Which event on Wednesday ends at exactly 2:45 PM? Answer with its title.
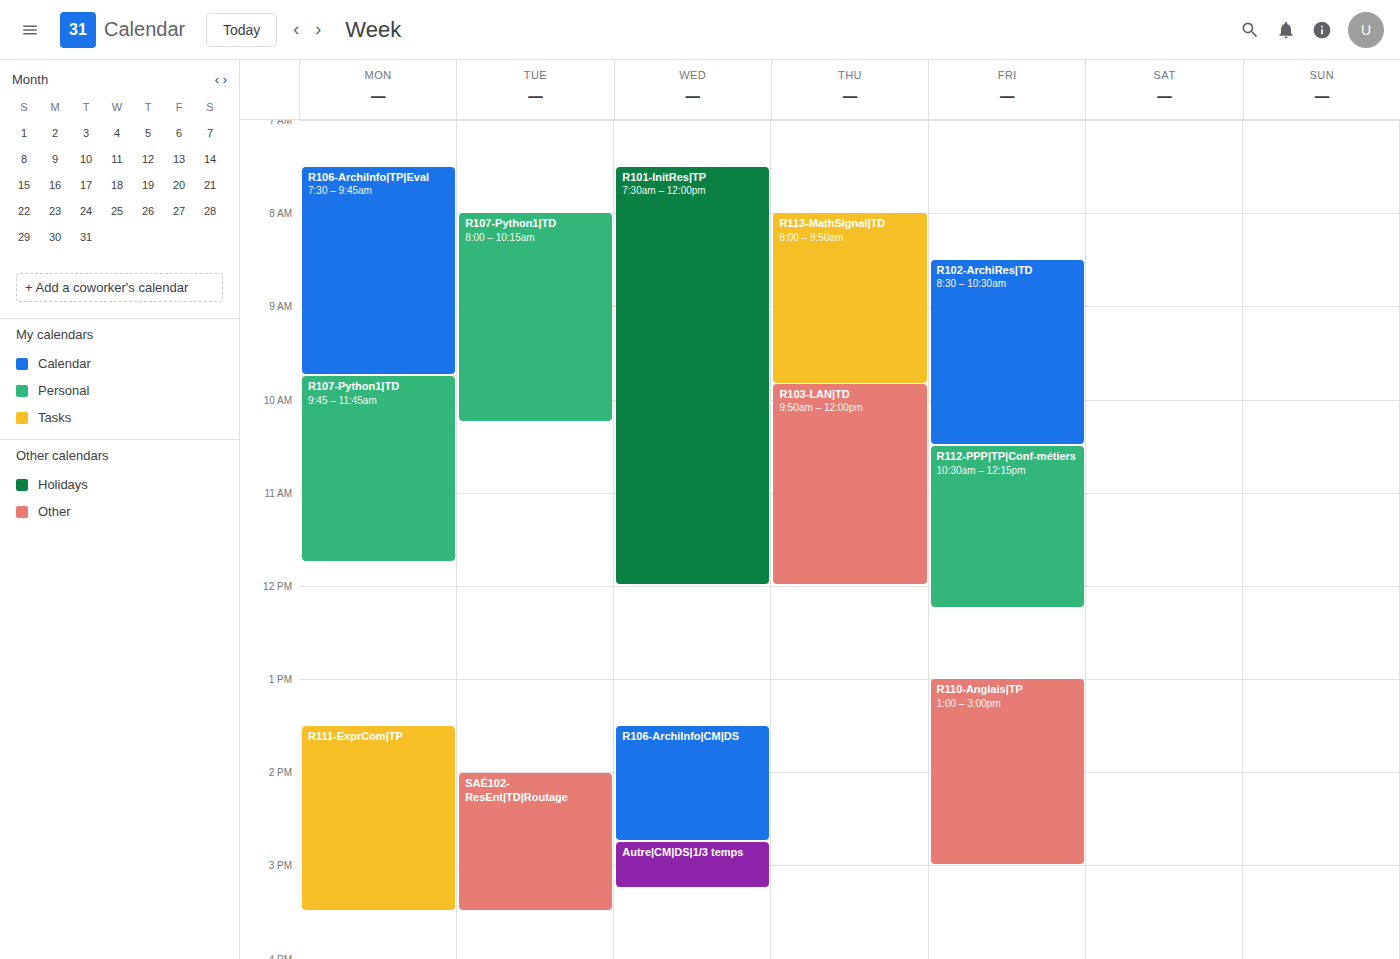
"R106-ArchiInfo|CM|DS"